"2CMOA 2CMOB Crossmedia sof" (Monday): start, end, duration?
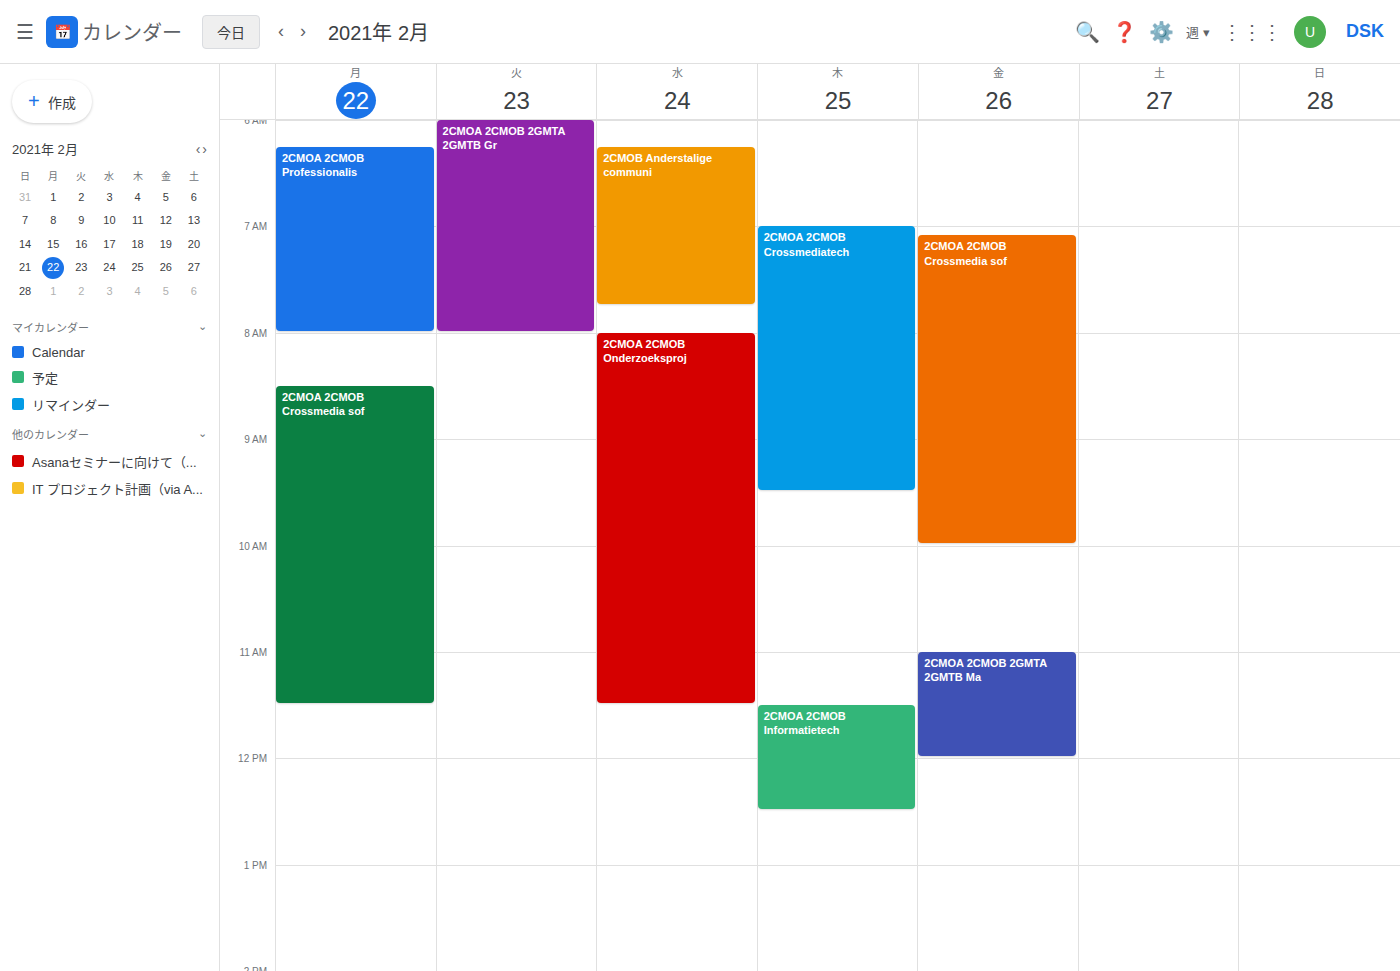
8:30 AM to 11:30 AM, 3 hours